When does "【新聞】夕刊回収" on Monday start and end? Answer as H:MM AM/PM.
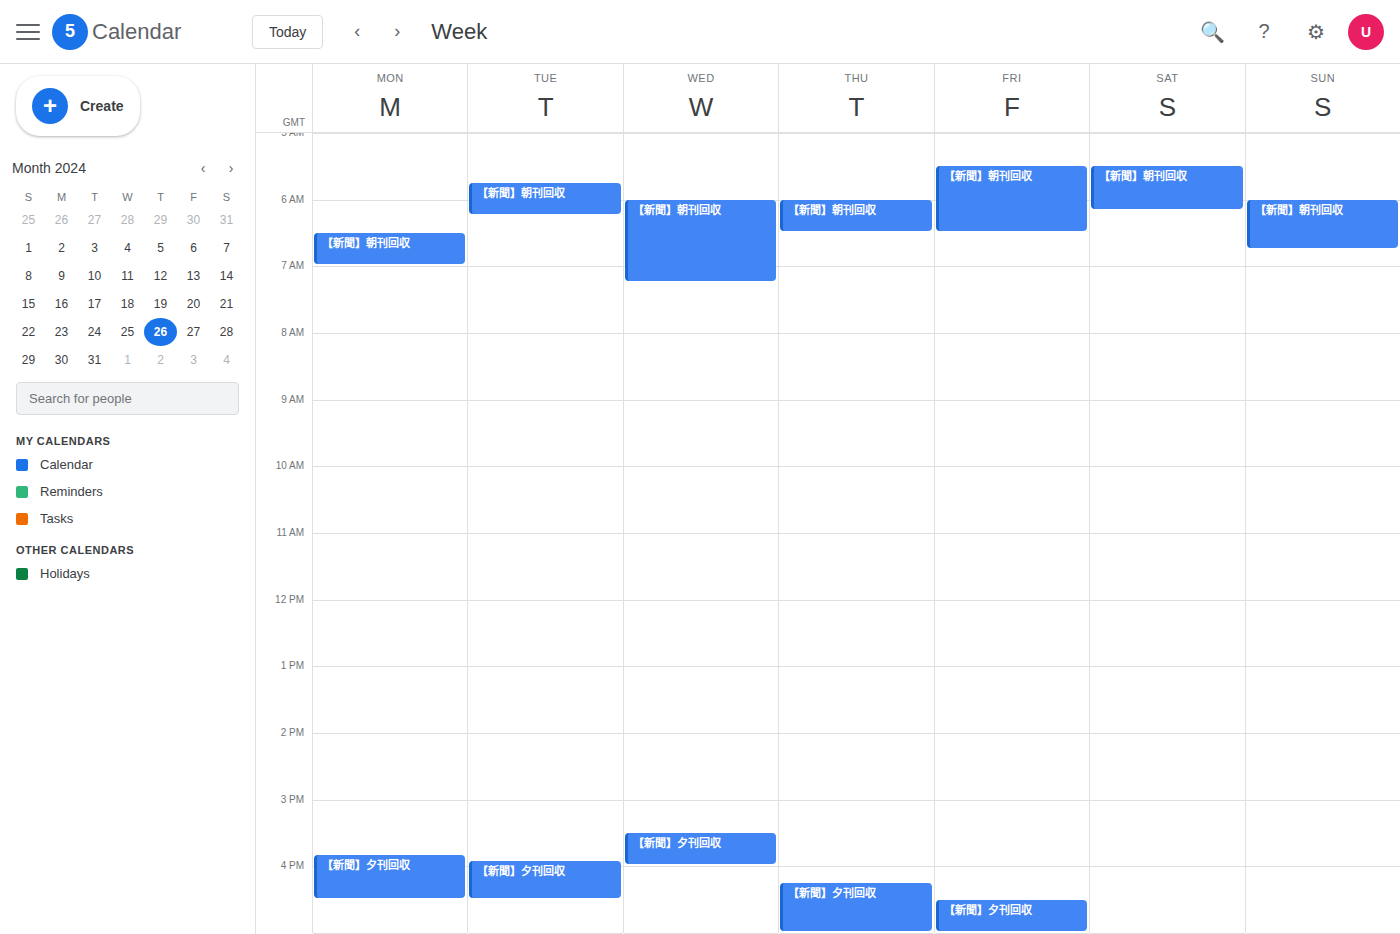
3:50 PM to 4:30 PM